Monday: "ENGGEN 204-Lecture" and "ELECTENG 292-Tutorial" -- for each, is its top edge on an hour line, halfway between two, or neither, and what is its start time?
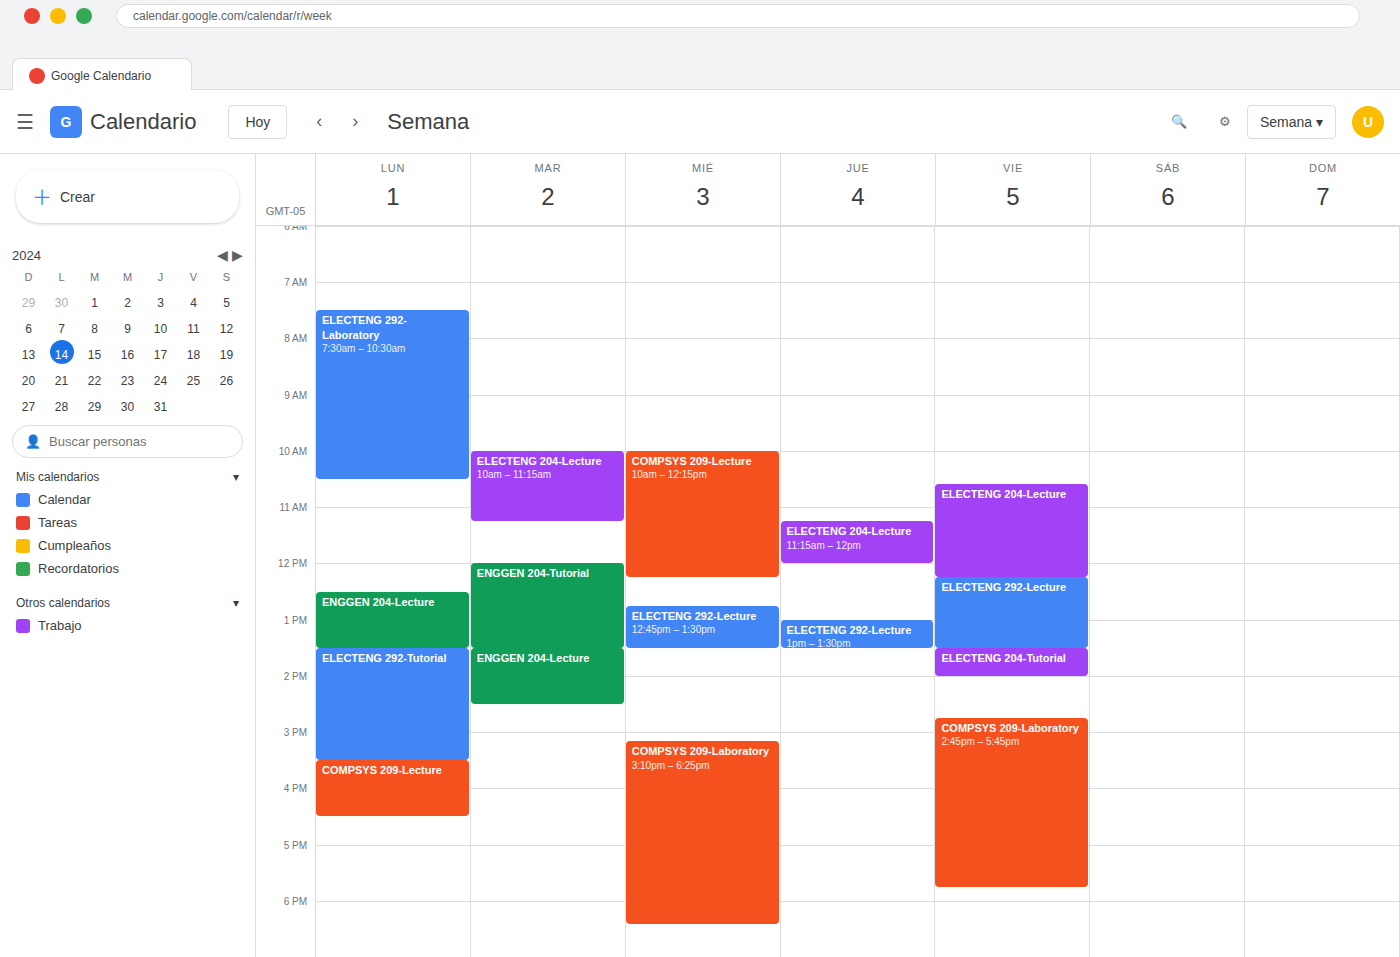
"ENGGEN 204-Lecture": 12:30 PM, halfway between the 12 PM and 1 PM lines. "ELECTENG 292-Tutorial": 1:30 PM, halfway between the 1 PM and 2 PM lines.